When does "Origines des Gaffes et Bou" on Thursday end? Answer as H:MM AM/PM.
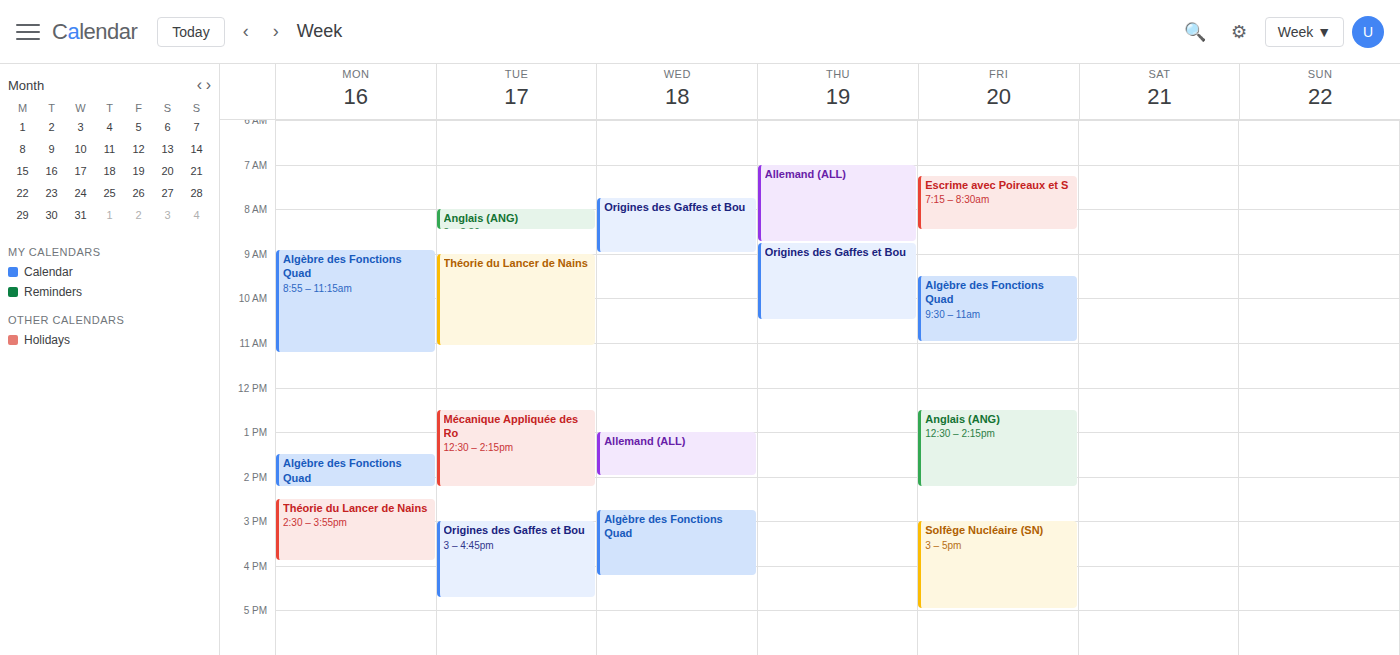
10:30 AM